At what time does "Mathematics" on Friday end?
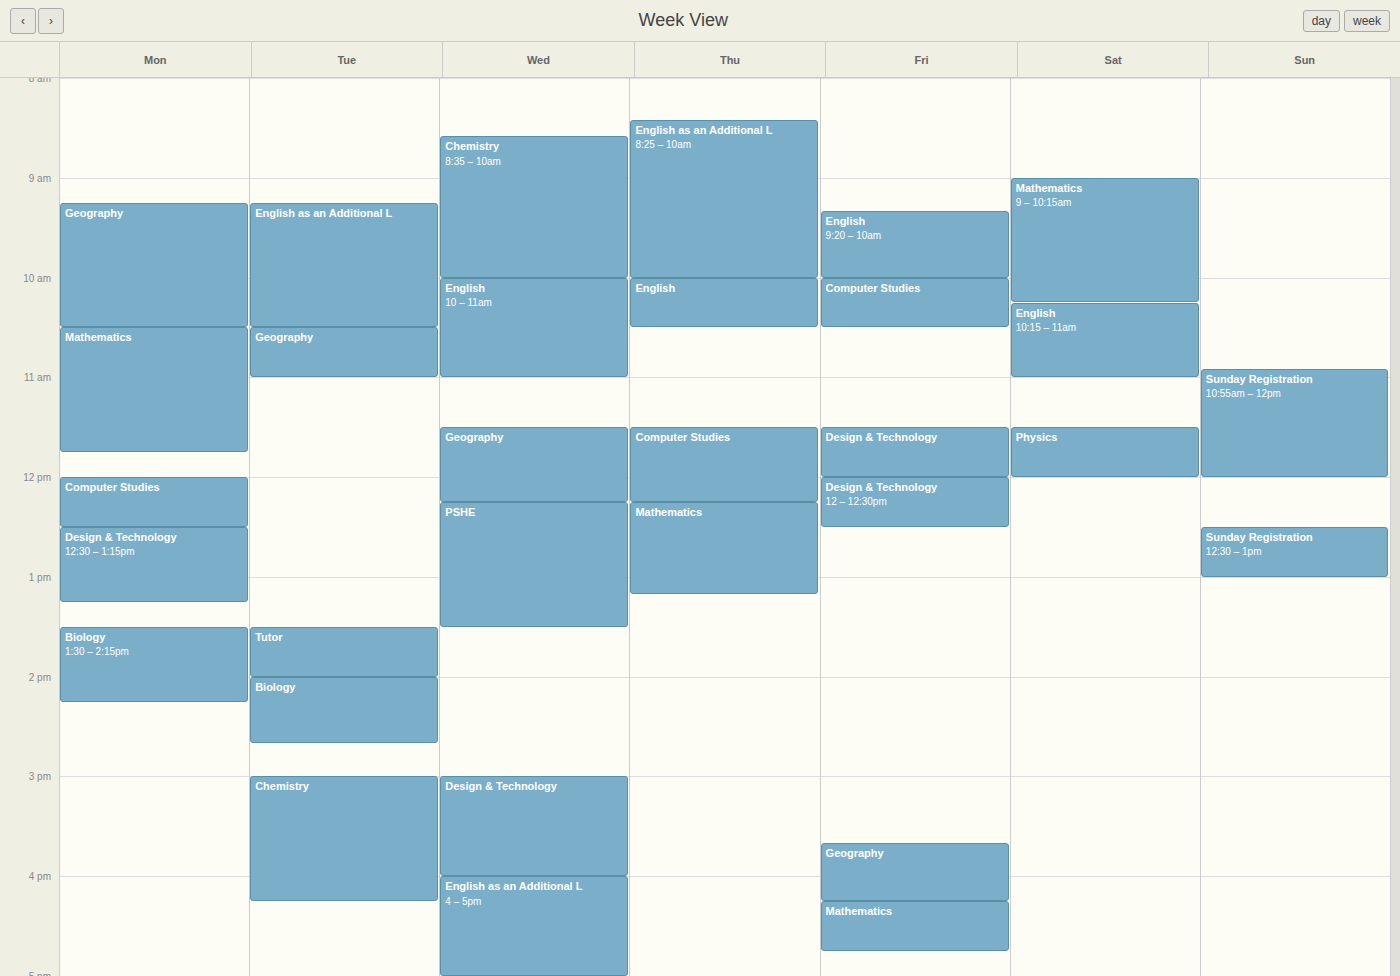
16:45